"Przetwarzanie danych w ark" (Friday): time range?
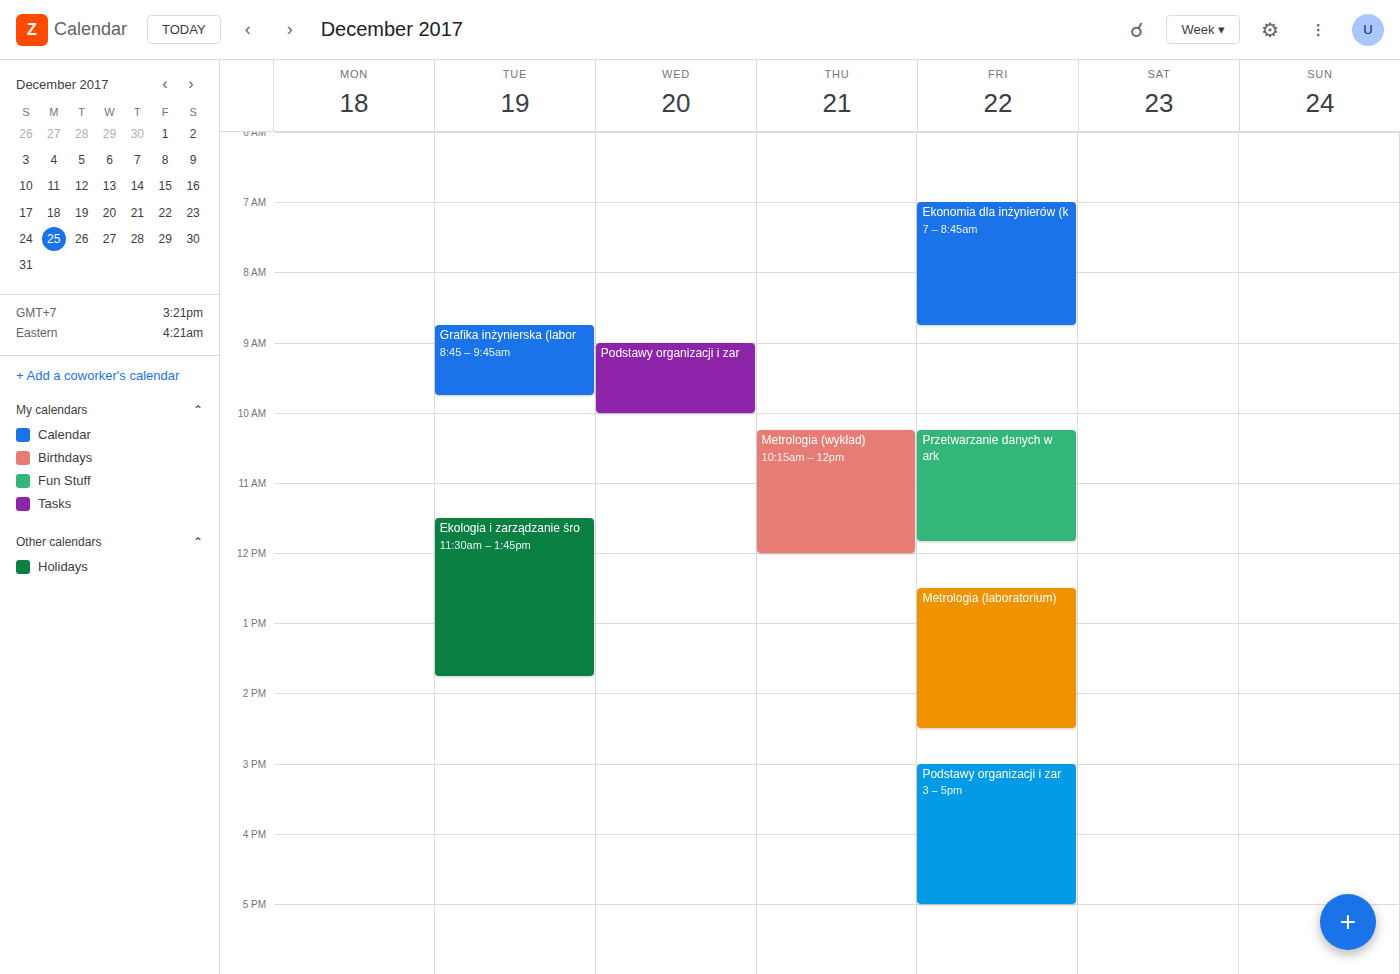
10:15 to 11:50